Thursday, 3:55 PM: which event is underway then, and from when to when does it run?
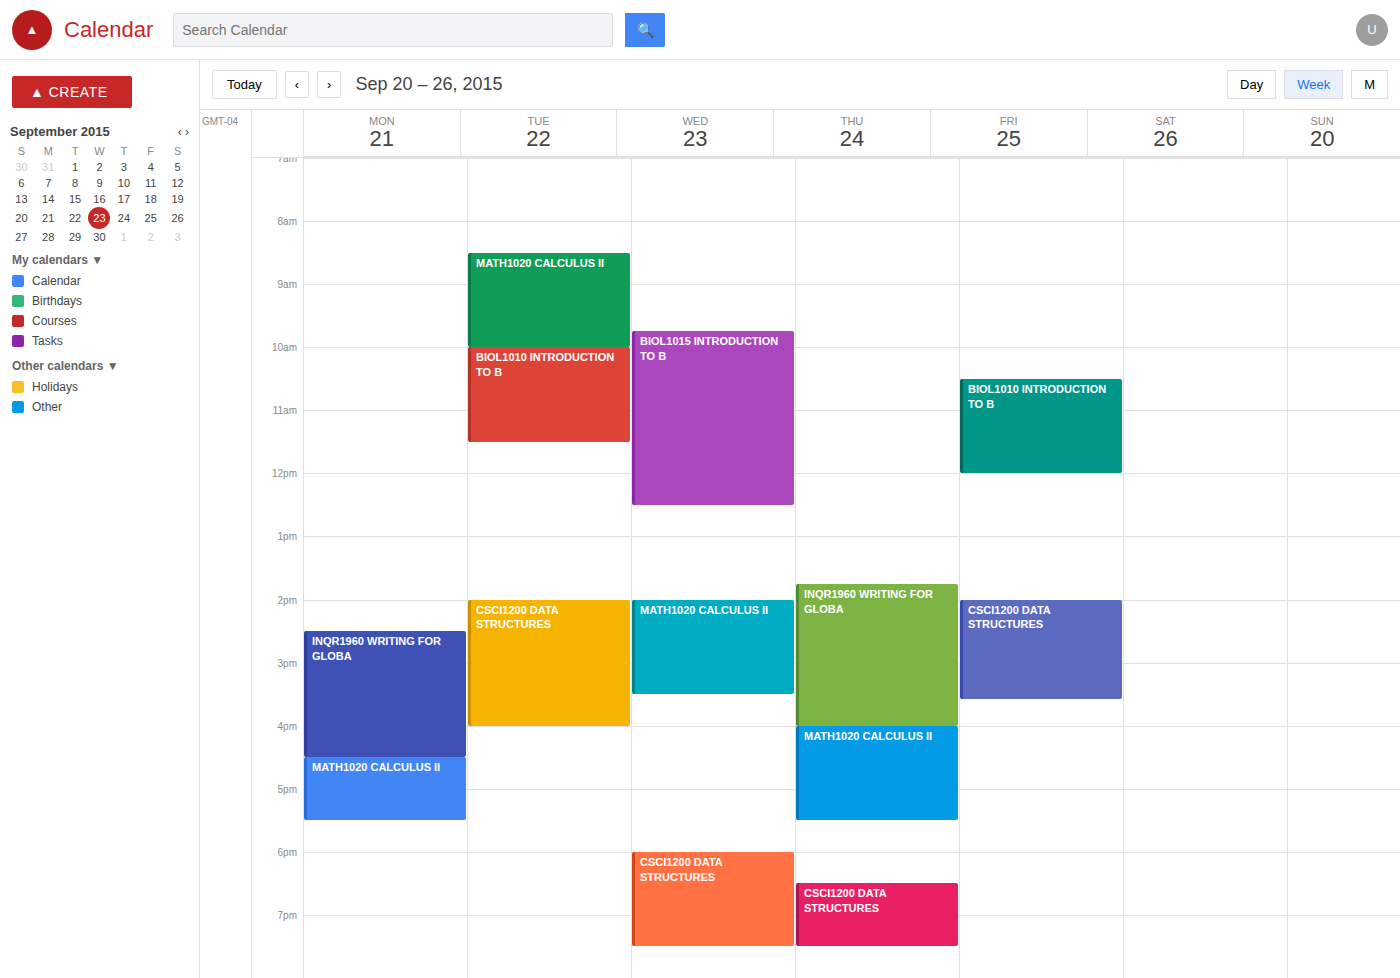
"INQR1960 WRITING FOR GLOBA", 1:45 PM to 4:00 PM